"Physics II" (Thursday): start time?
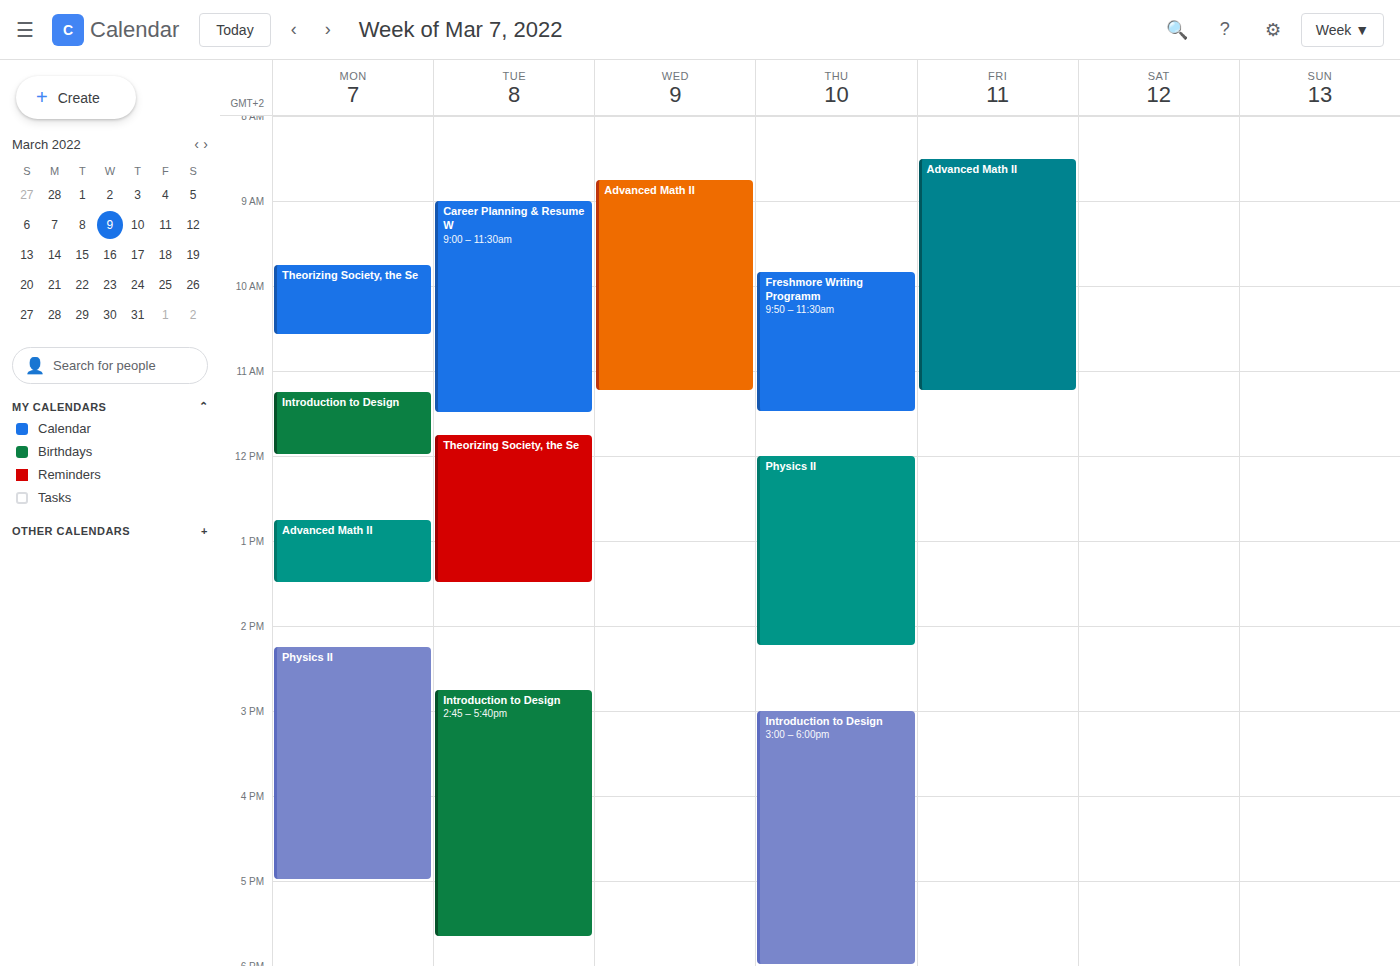
12:00 PM